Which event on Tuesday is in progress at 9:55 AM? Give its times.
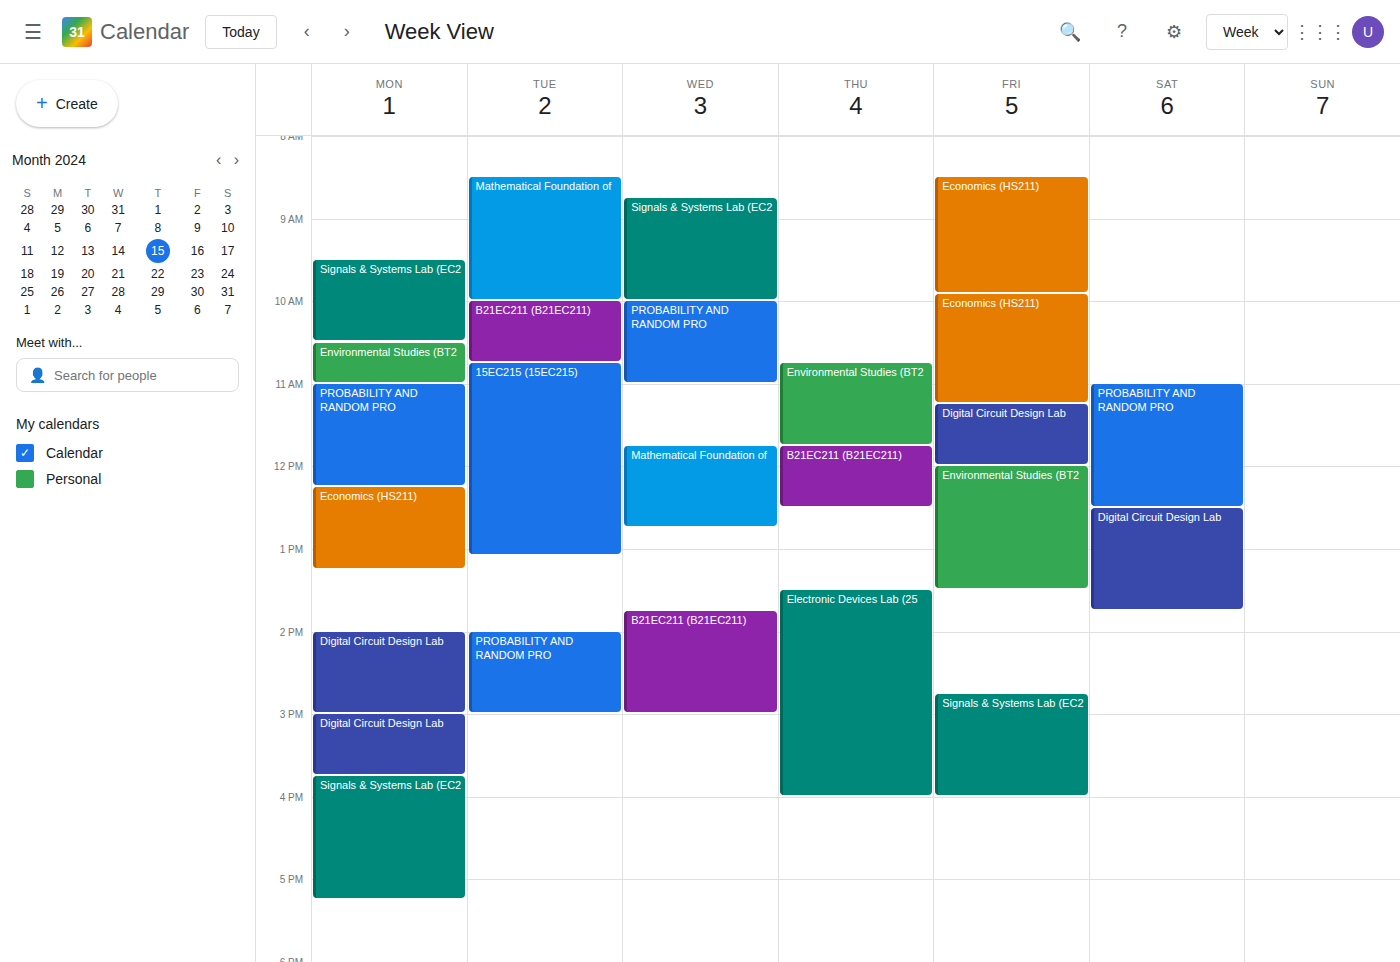
"Mathematical Foundation of", 8:30 AM to 10:00 AM